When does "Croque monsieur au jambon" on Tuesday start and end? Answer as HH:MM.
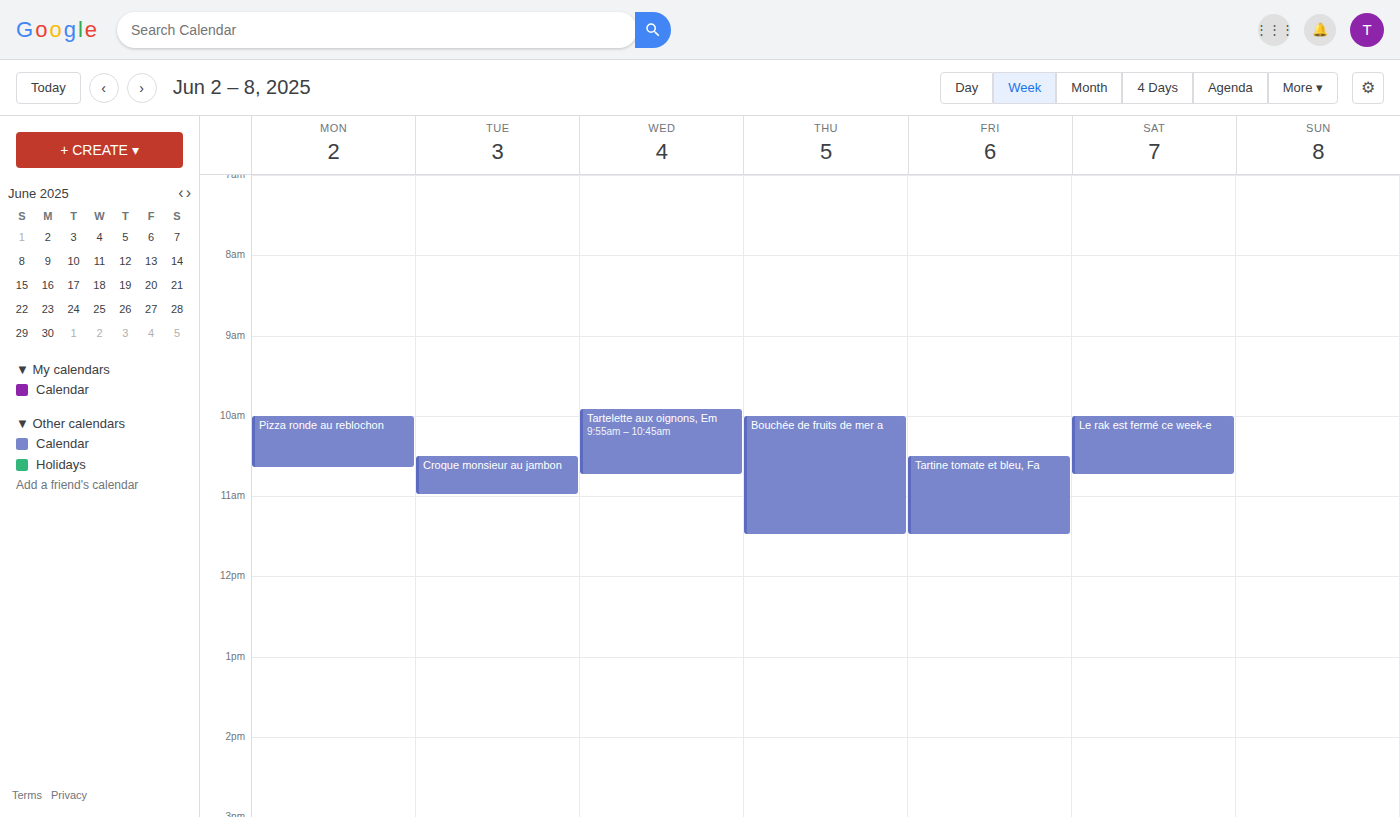
10:30 to 11:00